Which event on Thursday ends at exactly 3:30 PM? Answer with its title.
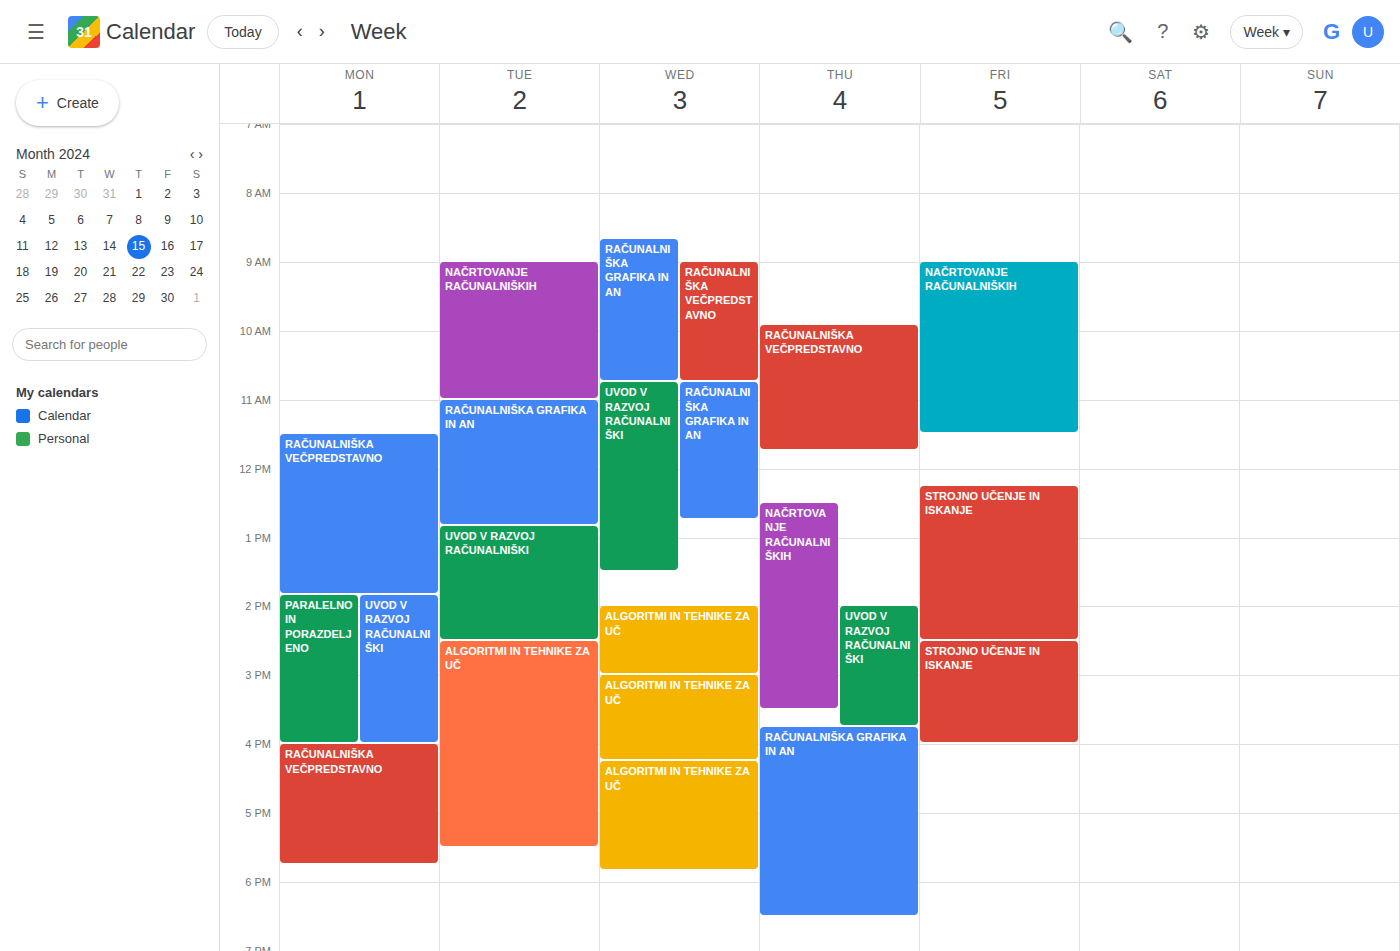
"NAČRTOVANJE RAČUNALNIŠKIH"